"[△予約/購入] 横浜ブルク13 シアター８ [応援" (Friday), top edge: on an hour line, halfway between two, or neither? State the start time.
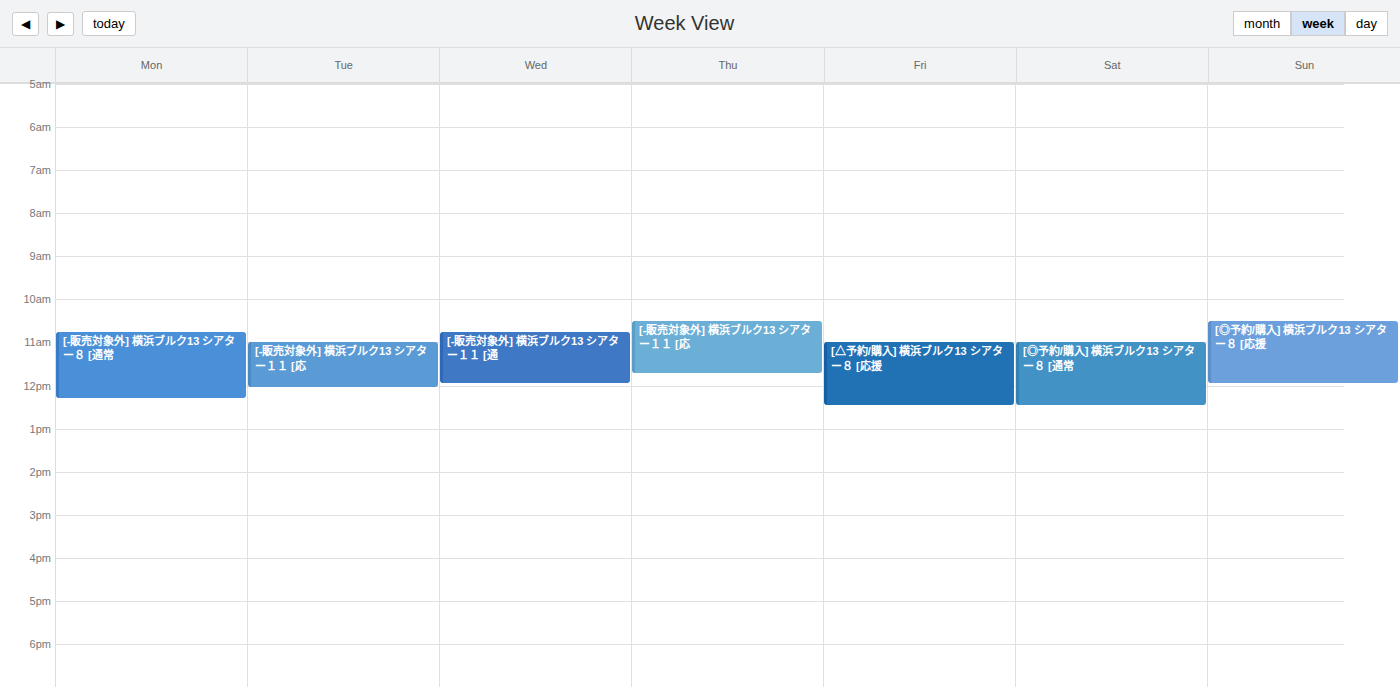
11:00 AM -- exactly on the 11 AM line.